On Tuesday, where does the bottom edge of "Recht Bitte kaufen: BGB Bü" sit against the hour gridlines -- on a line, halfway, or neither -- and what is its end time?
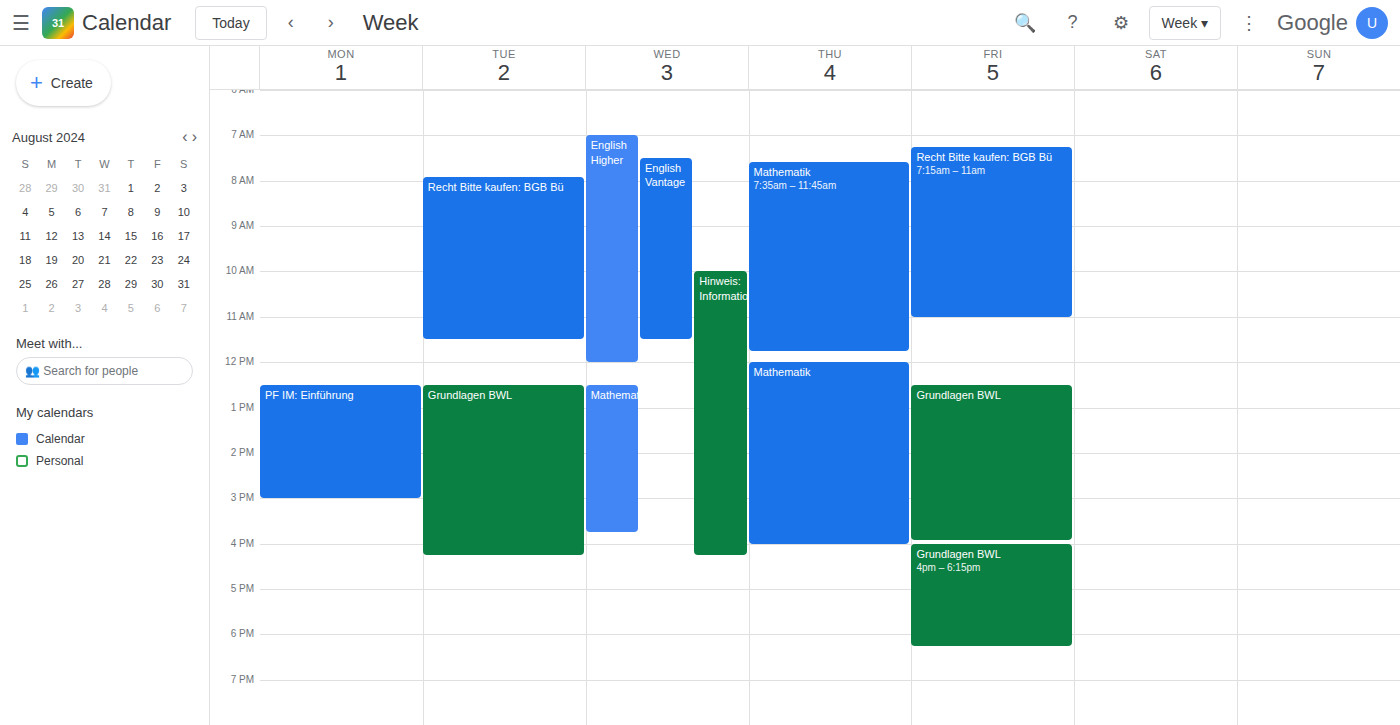
11:30 AM -- halfway between the 11 AM and 12 PM lines.